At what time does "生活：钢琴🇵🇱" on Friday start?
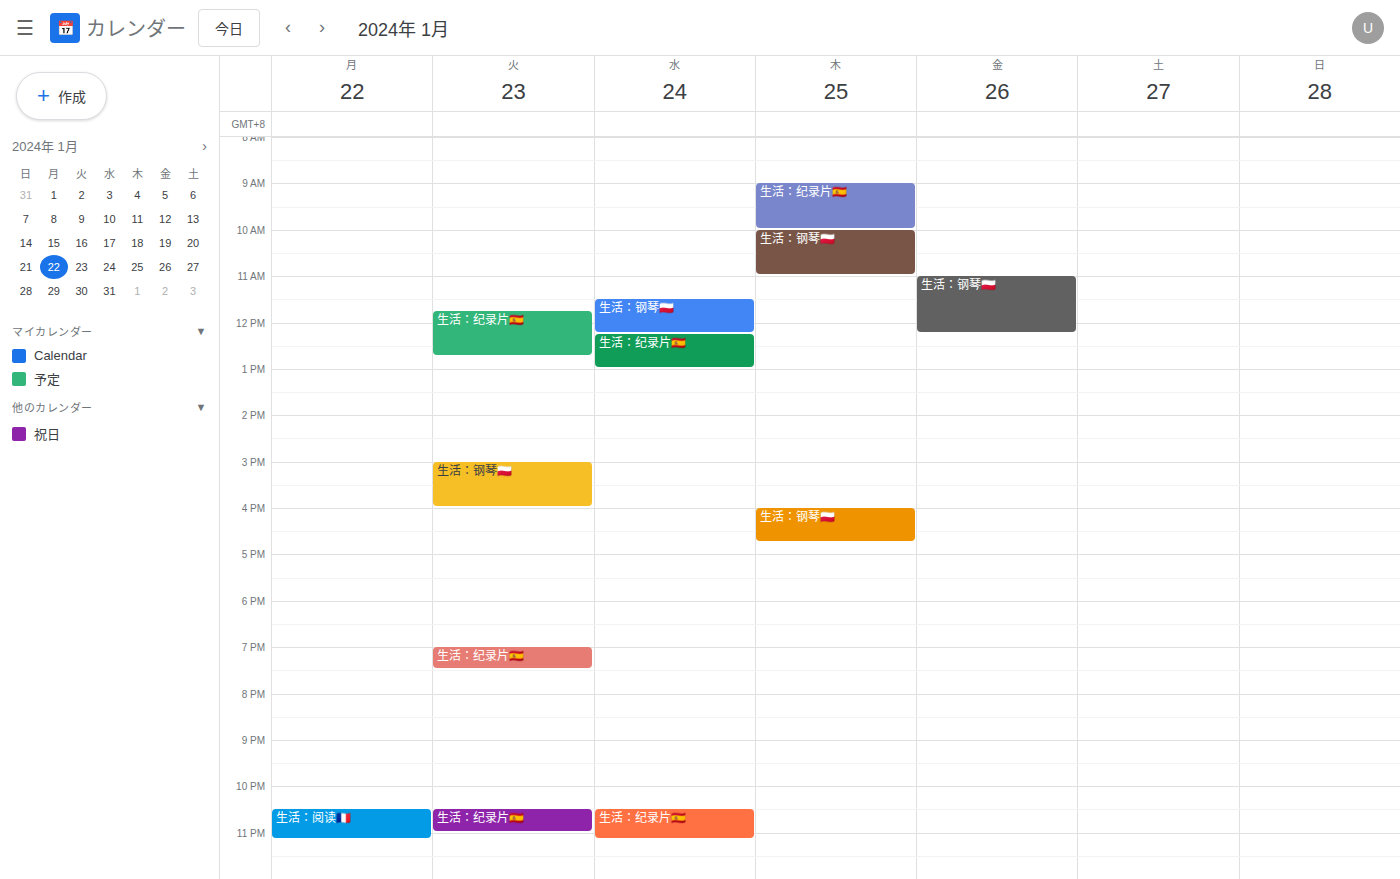
11:00 AM